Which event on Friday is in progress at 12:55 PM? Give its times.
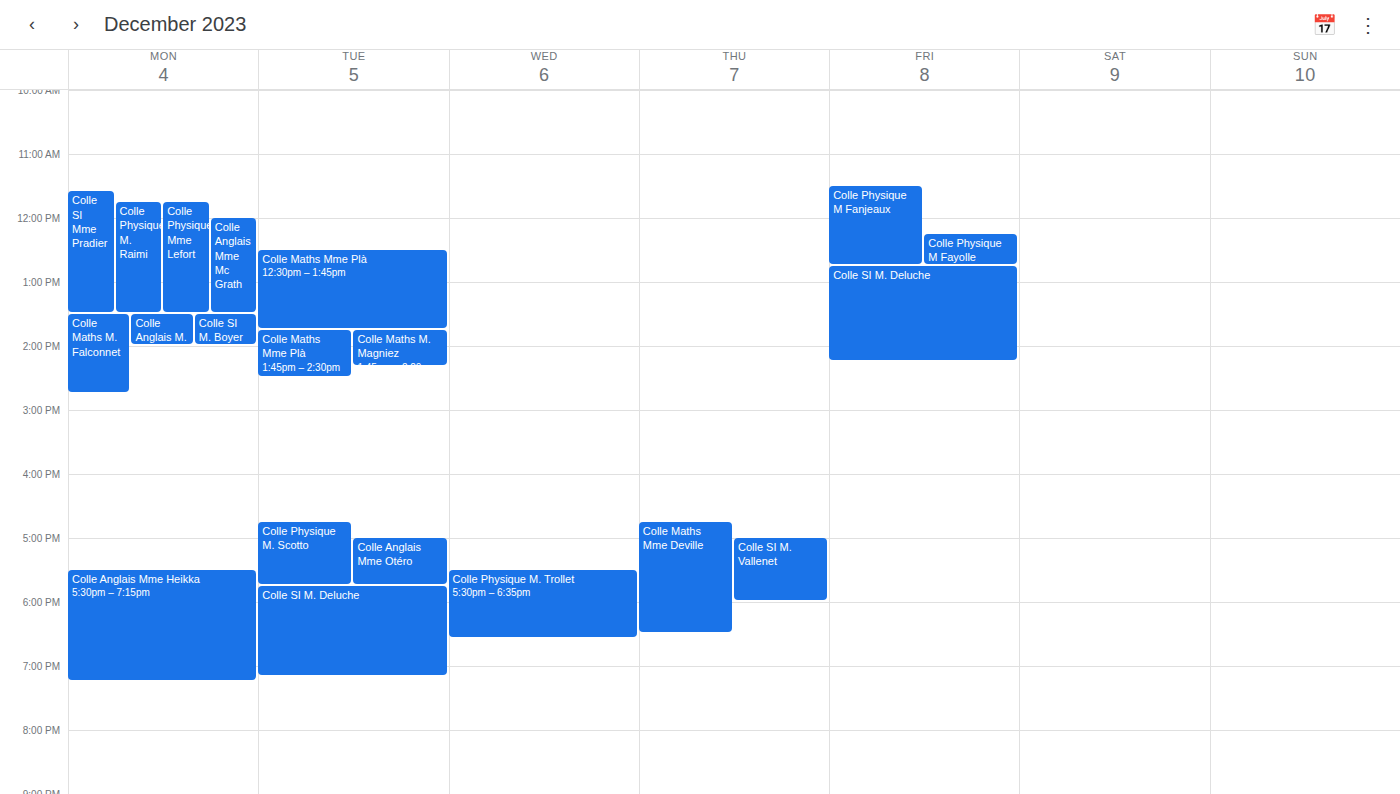
"Colle SI M. Deluche", 12:45 PM to 2:15 PM